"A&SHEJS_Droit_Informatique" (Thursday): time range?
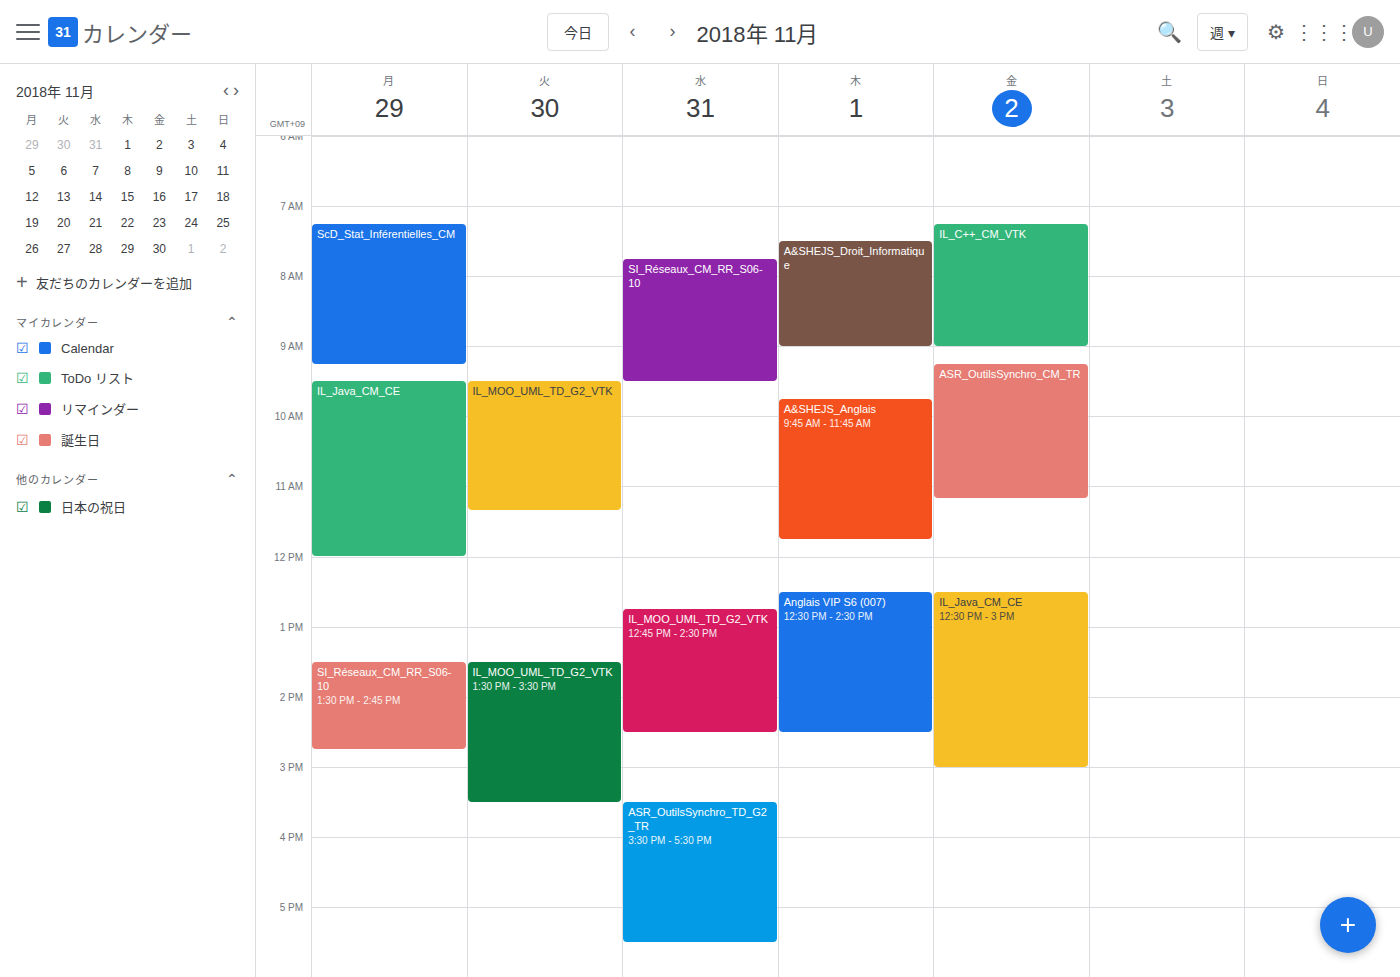
7:30 AM to 9:00 AM